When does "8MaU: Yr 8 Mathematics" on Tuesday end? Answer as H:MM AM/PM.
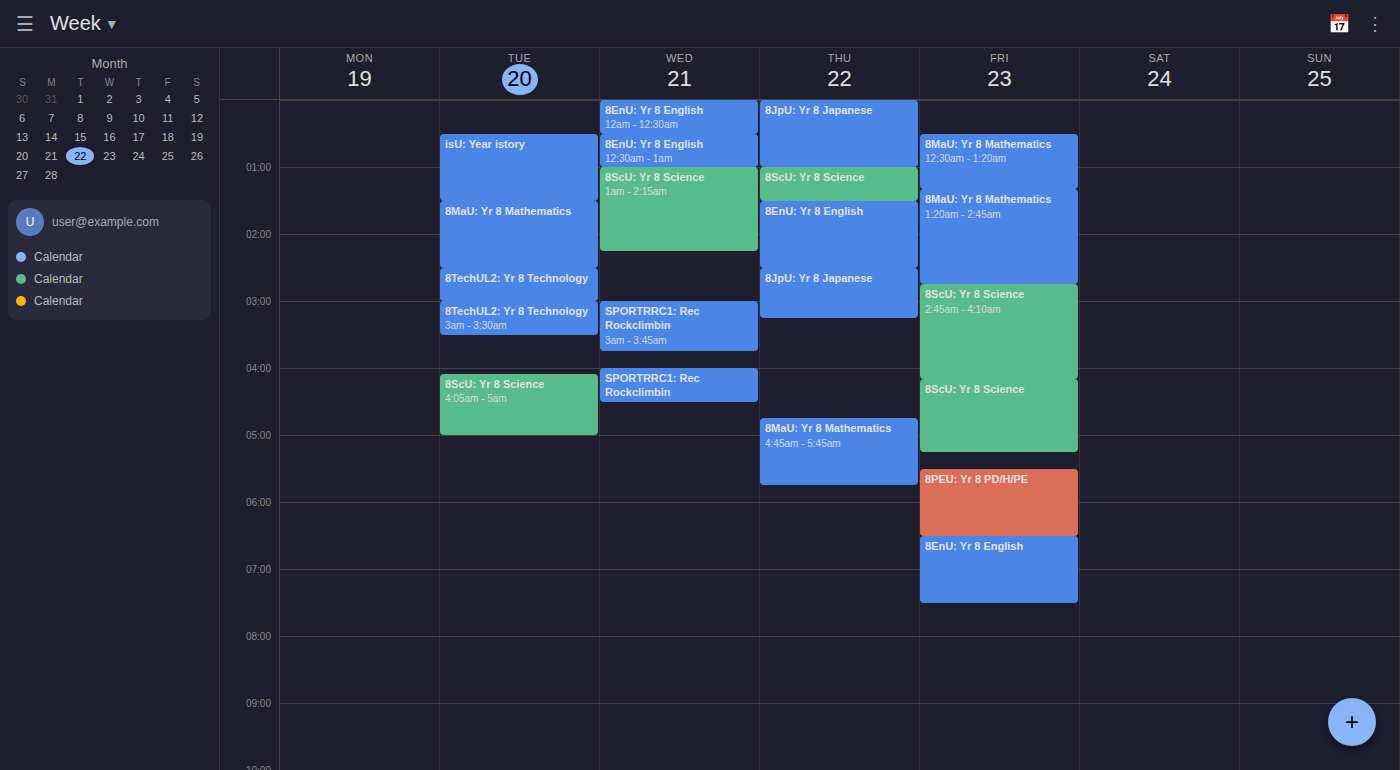
2:30 AM